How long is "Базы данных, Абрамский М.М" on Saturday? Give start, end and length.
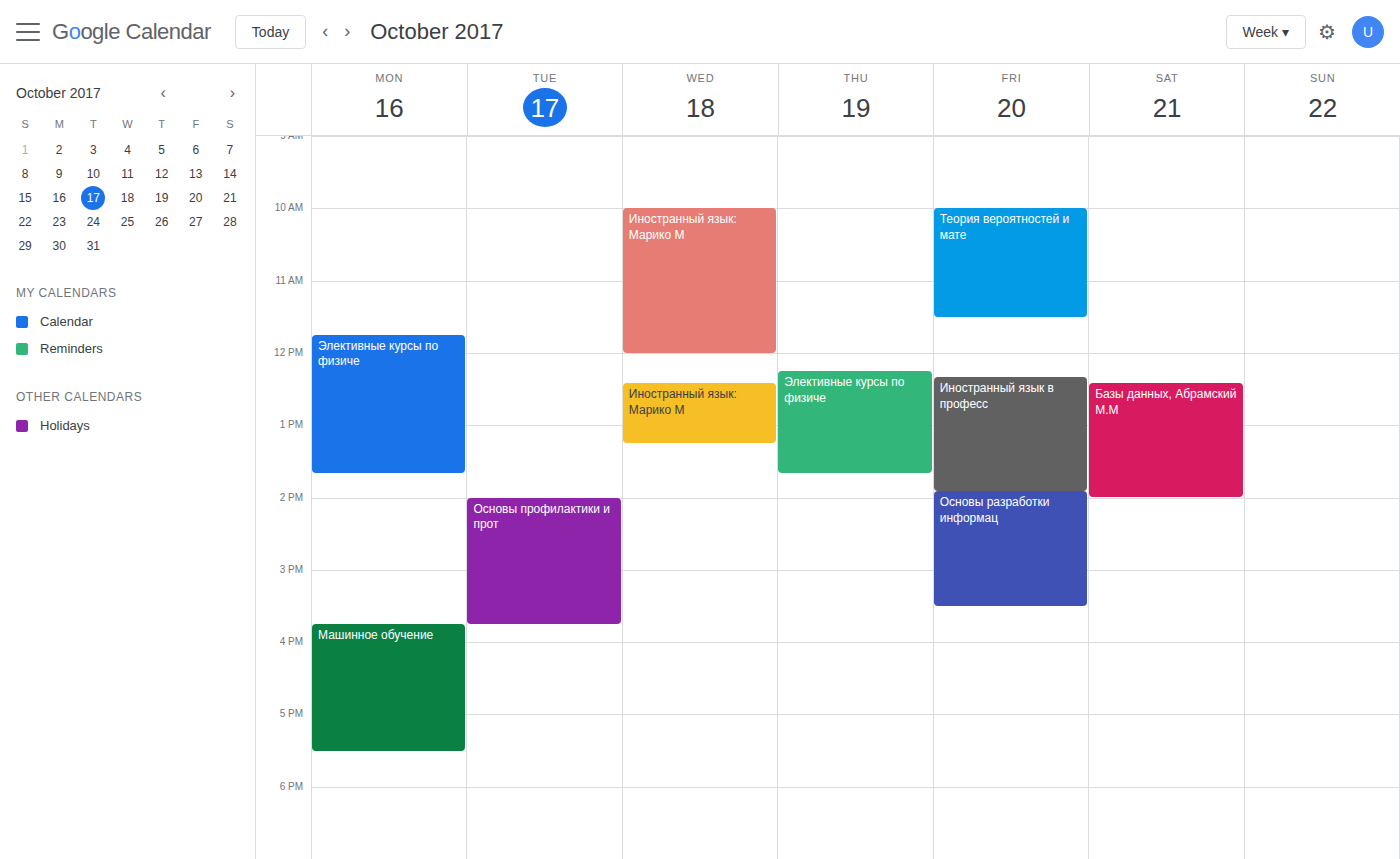
12:25 PM to 2:00 PM, 1 hour 35 minutes